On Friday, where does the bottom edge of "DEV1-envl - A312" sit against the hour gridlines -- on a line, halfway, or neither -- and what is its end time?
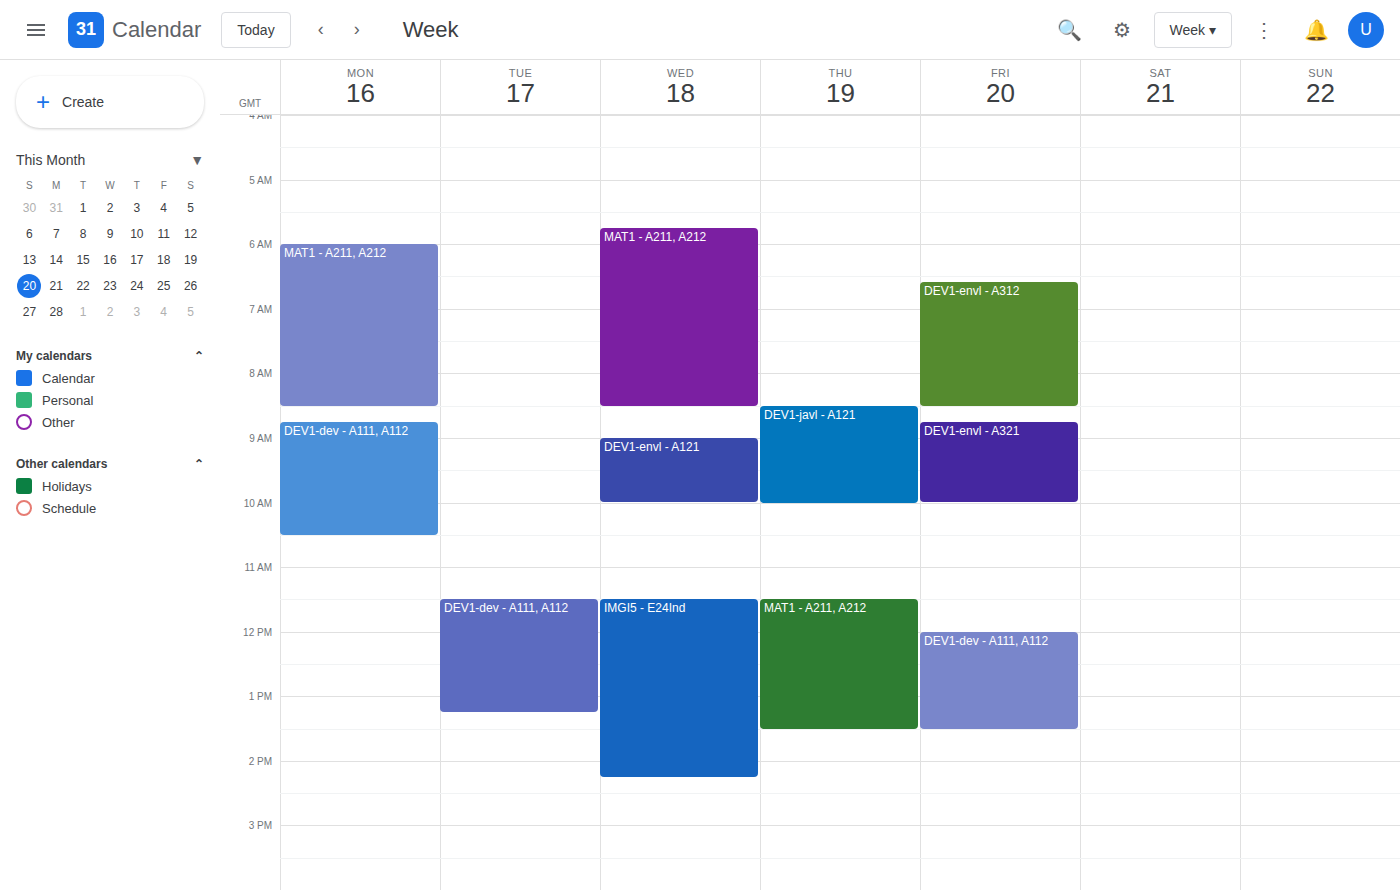
8:30 AM -- halfway between the 8 AM and 9 AM lines.